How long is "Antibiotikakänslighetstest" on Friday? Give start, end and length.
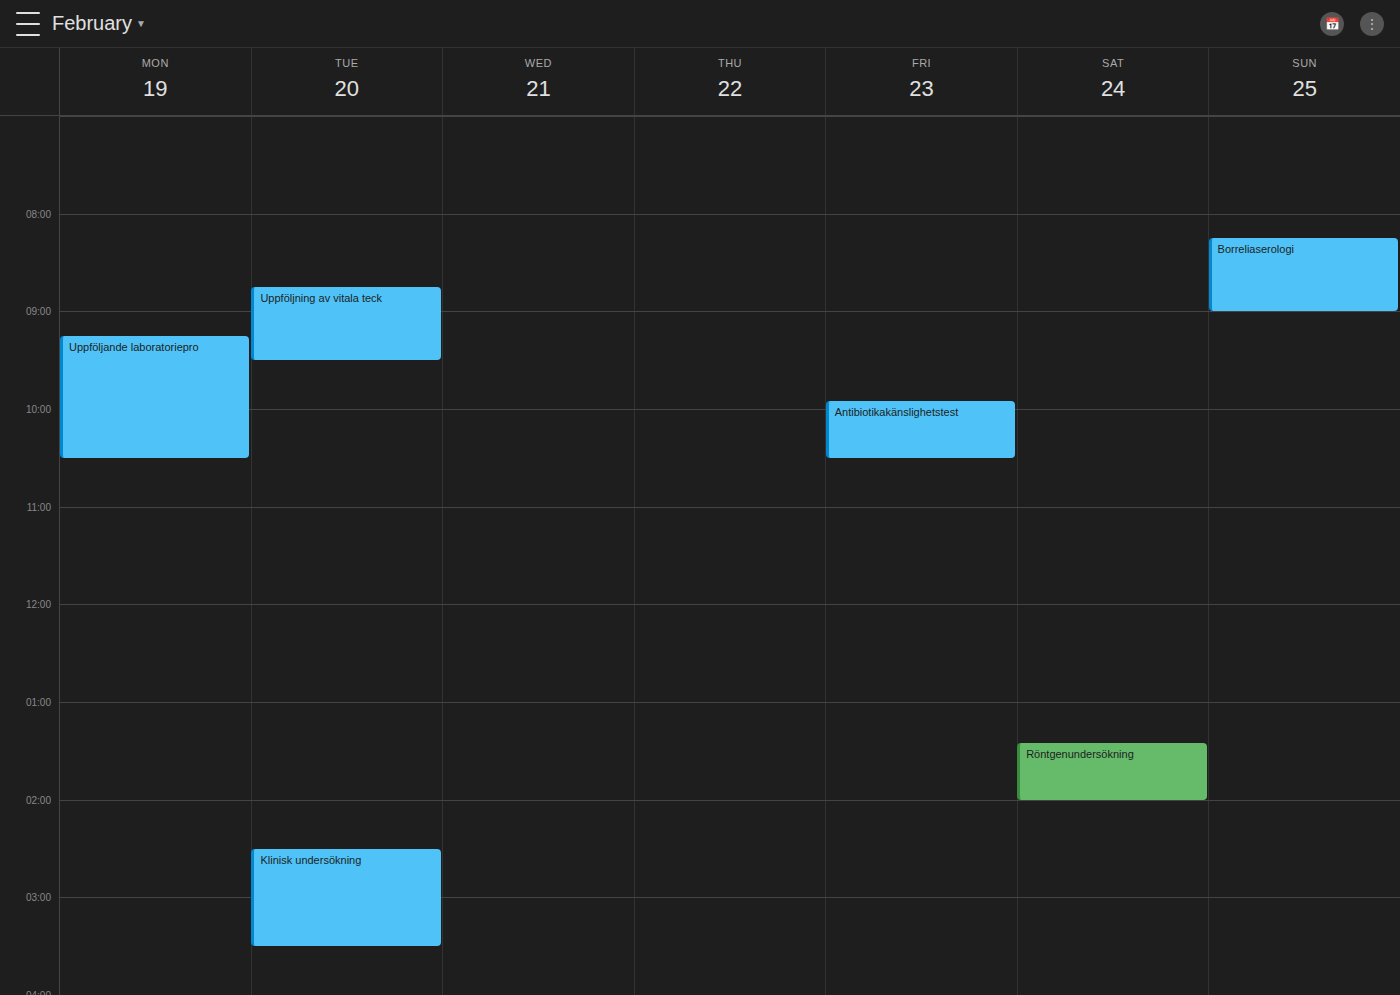
9:55 AM to 10:30 AM, 35 minutes